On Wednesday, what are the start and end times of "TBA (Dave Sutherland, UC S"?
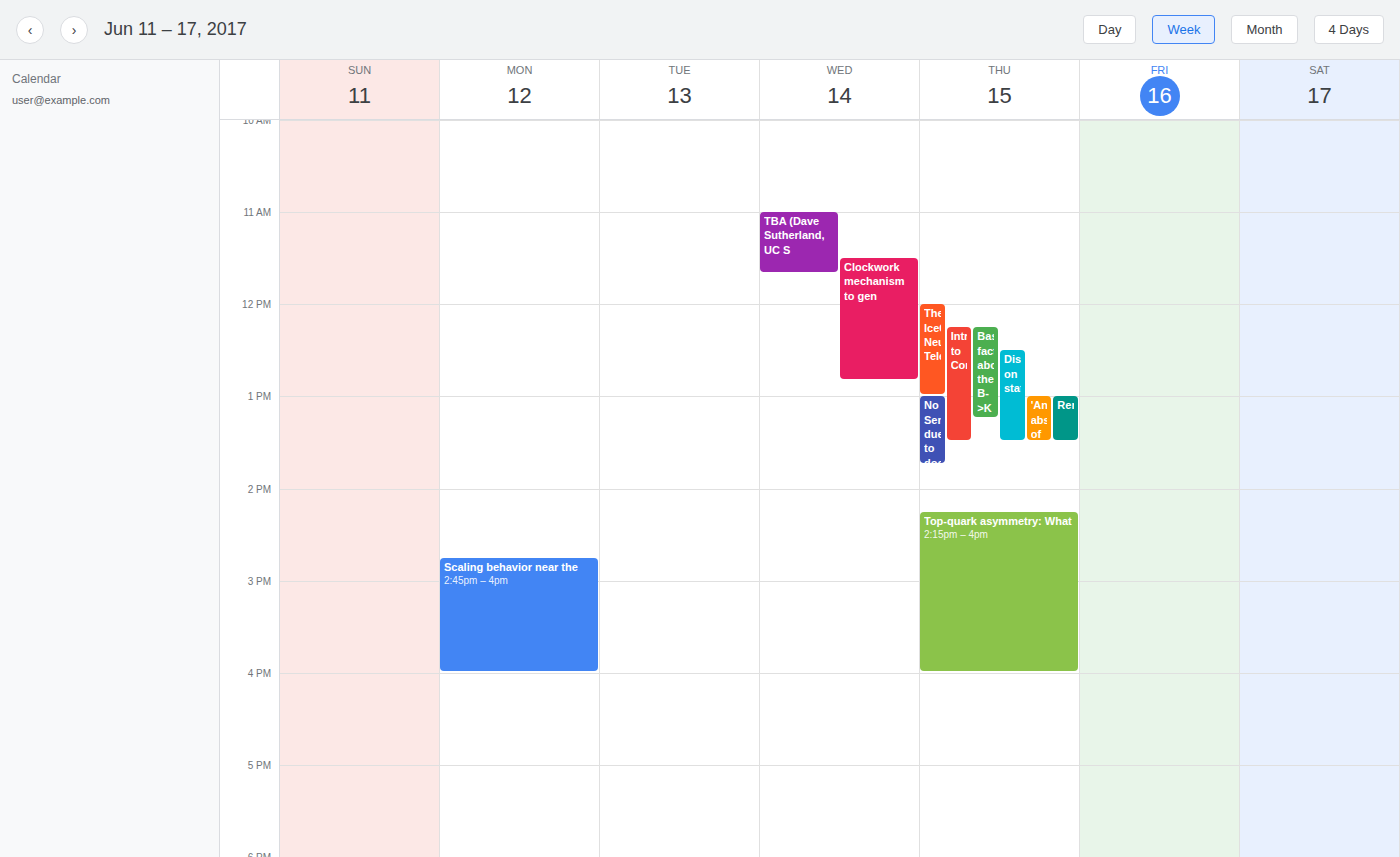
11:00 AM to 11:40 AM